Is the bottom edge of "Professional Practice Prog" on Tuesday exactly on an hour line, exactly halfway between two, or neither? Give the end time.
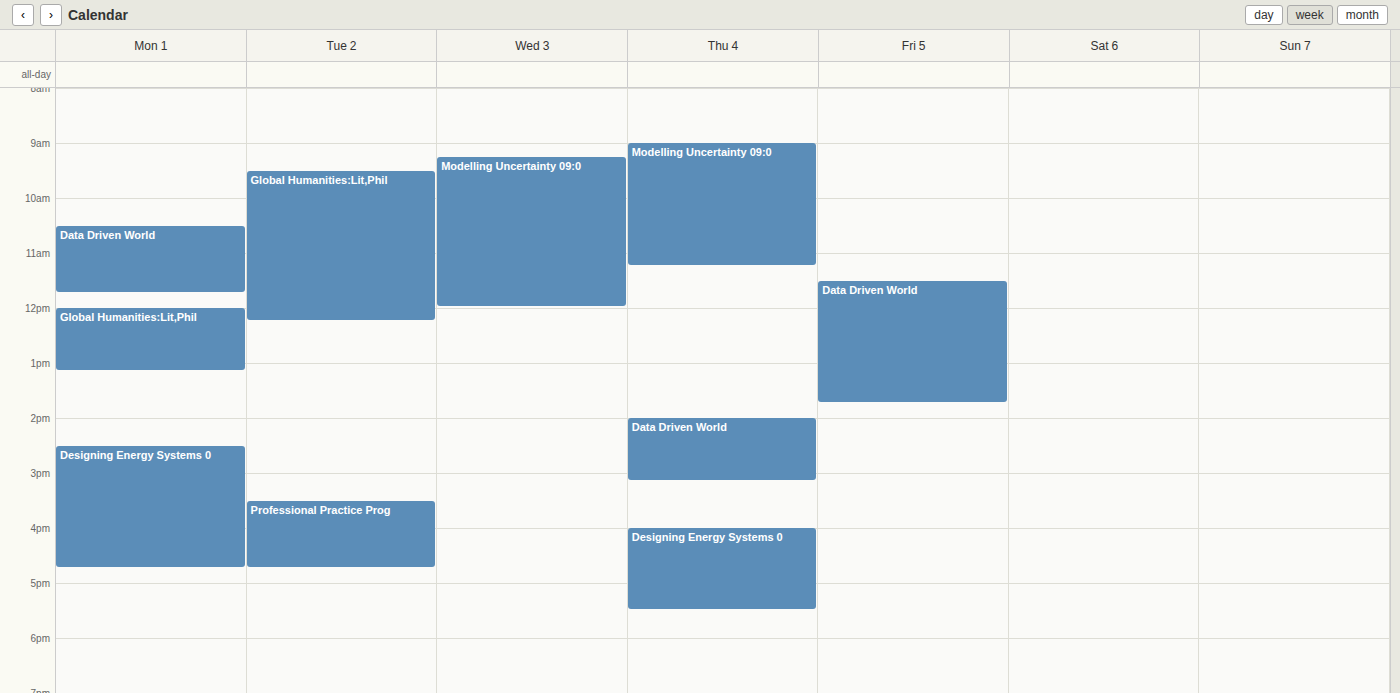
4:45 PM -- neither: three quarters of the way from the 4 PM line to the 5 PM line.